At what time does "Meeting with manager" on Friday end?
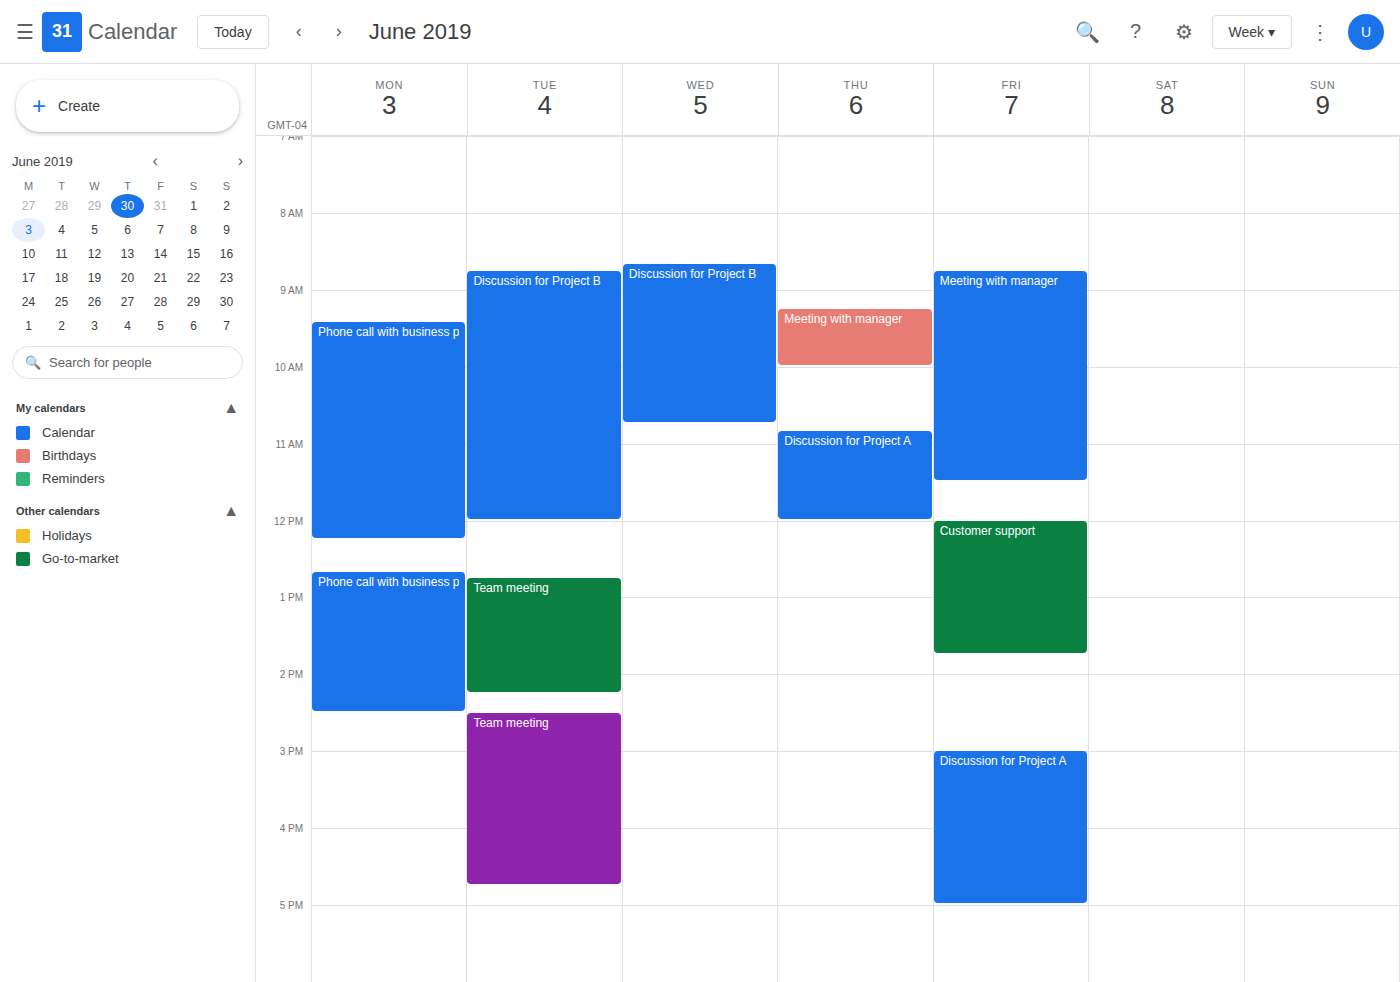
11:30 AM